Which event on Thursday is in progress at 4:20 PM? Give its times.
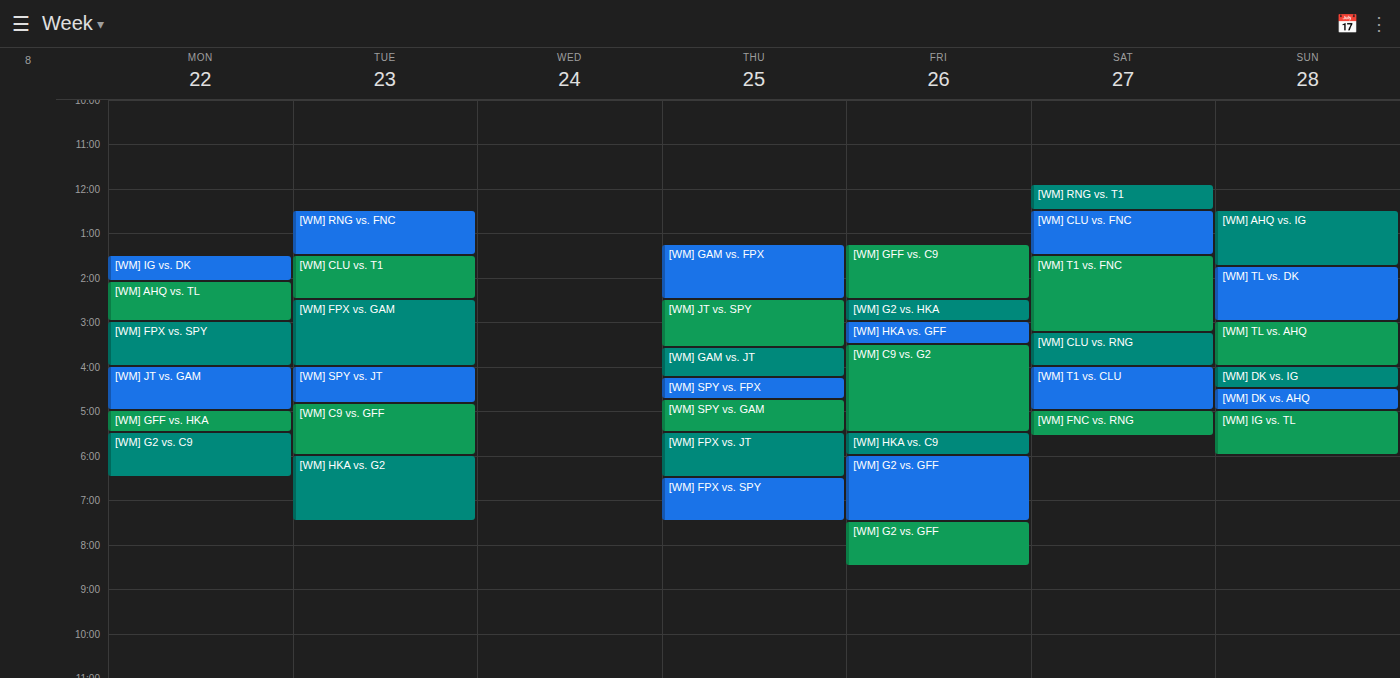
"[WM] SPY vs. FPX", 4:15 PM to 4:45 PM